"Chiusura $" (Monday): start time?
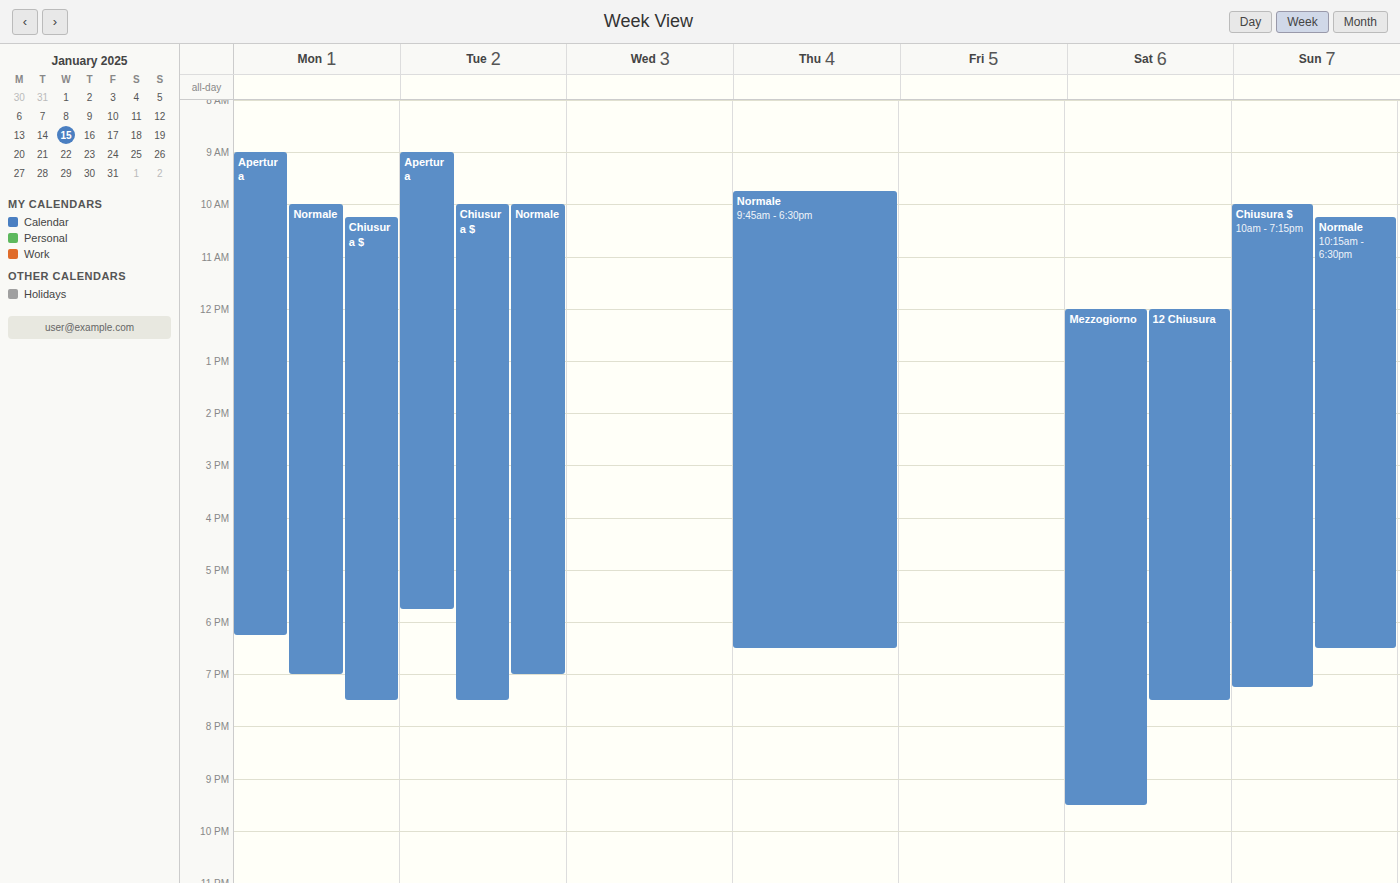
10:15 AM